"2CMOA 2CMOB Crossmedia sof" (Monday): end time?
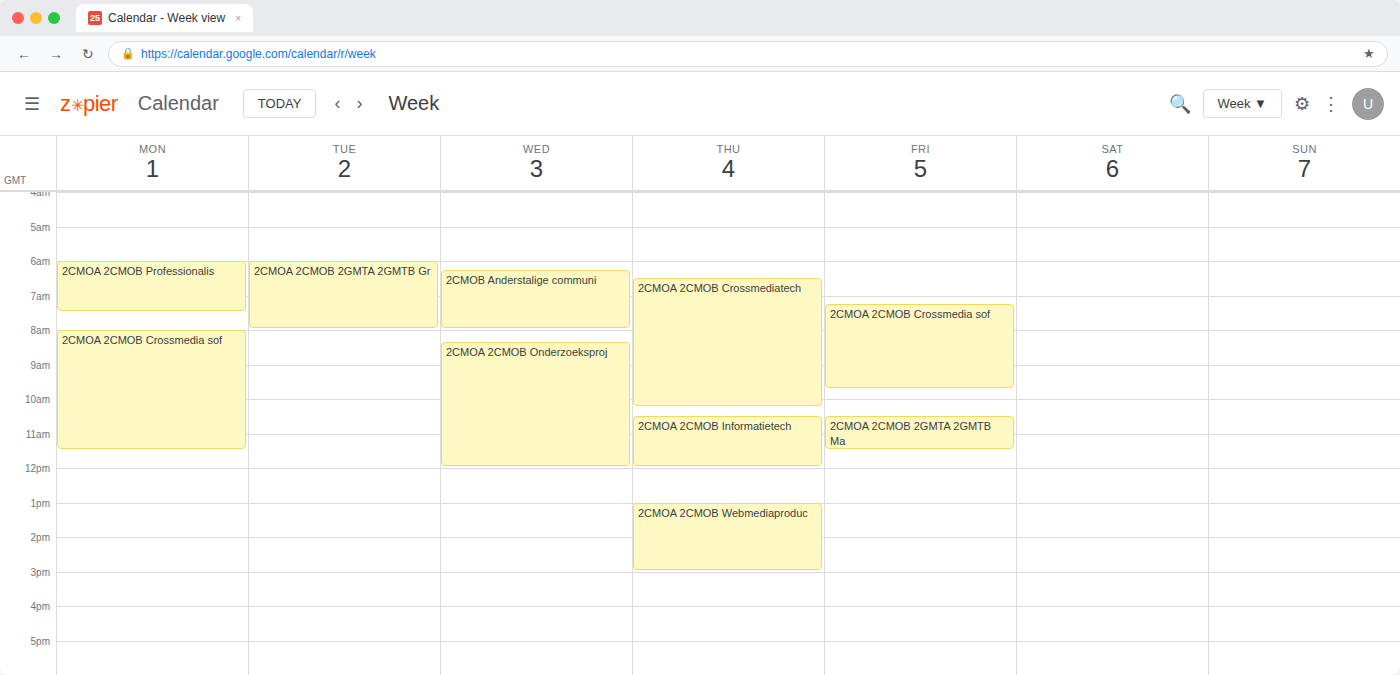
11:30